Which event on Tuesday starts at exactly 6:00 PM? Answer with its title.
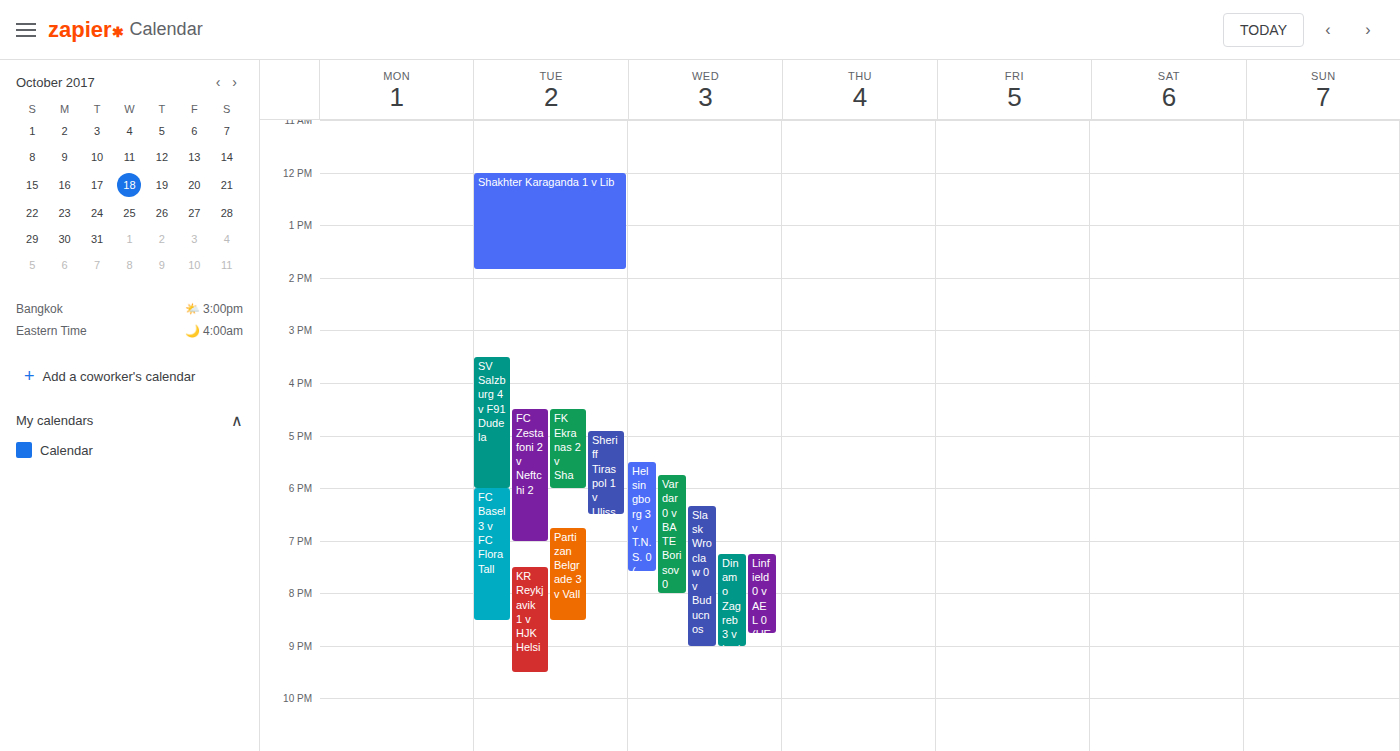
"FC Basel 3 v FC Flora Tall"